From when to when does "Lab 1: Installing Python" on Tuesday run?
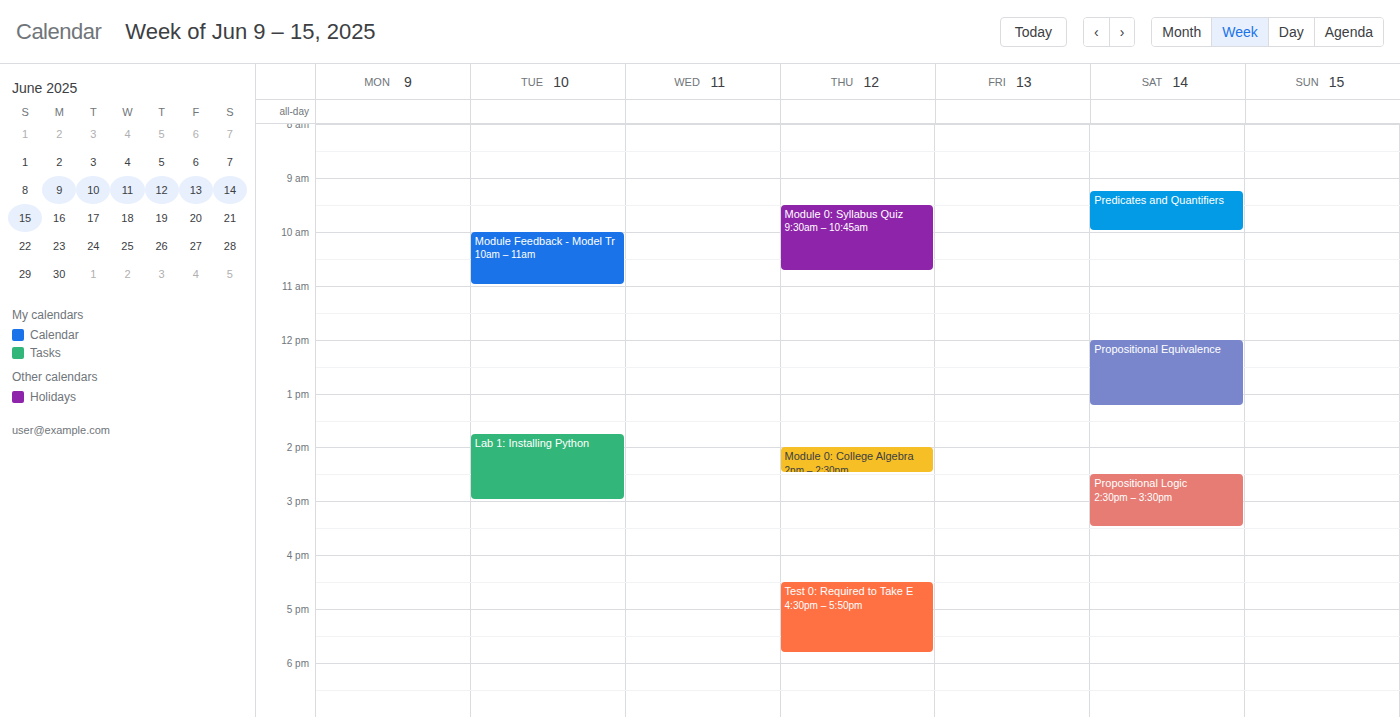
13:45 to 15:00